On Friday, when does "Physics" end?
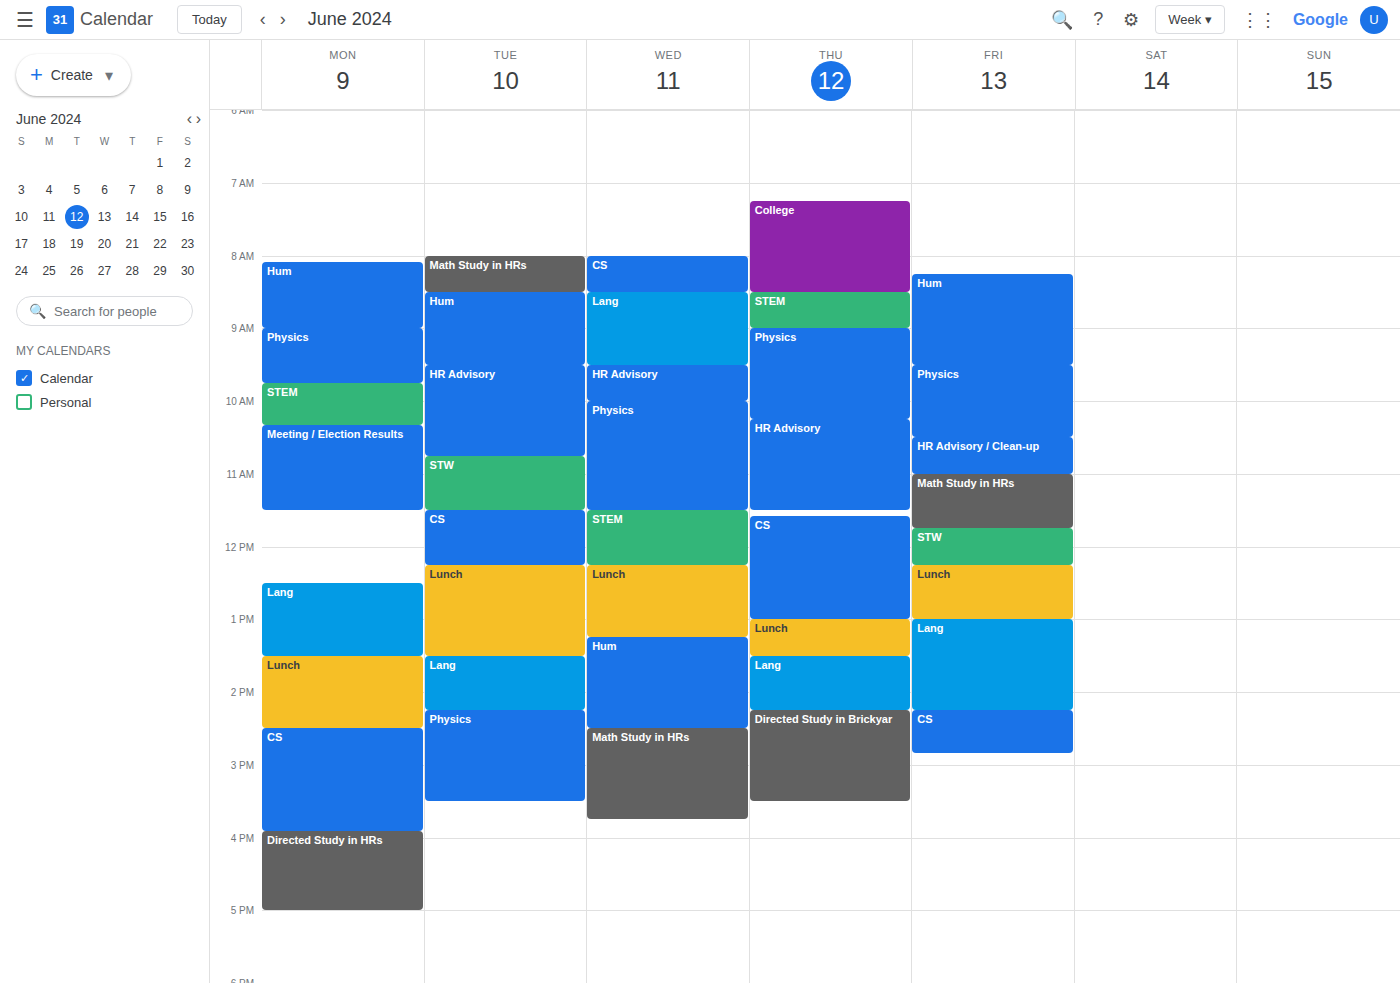
10:30 AM